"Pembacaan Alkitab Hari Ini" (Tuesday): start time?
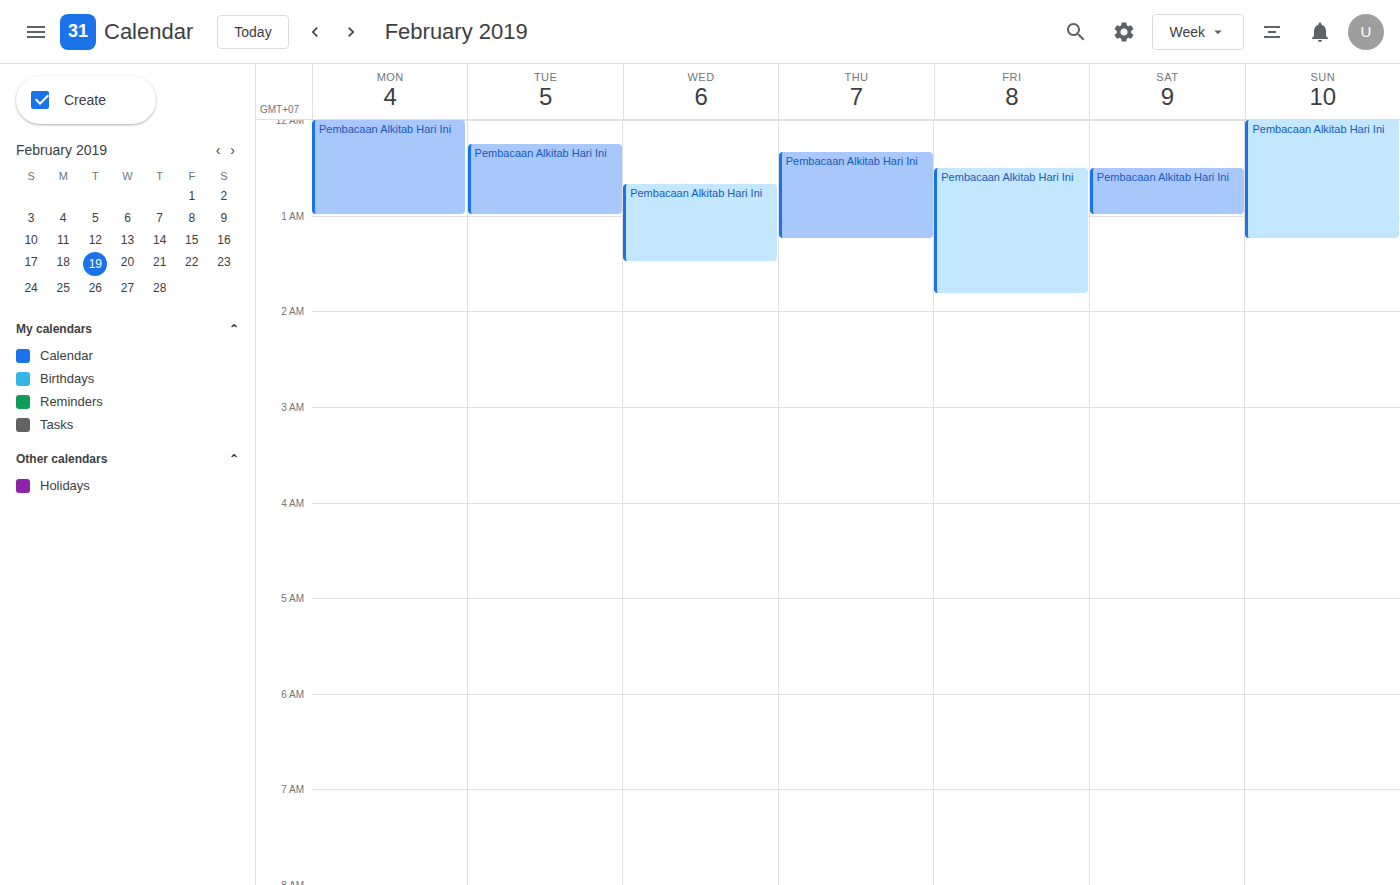
12:15 AM